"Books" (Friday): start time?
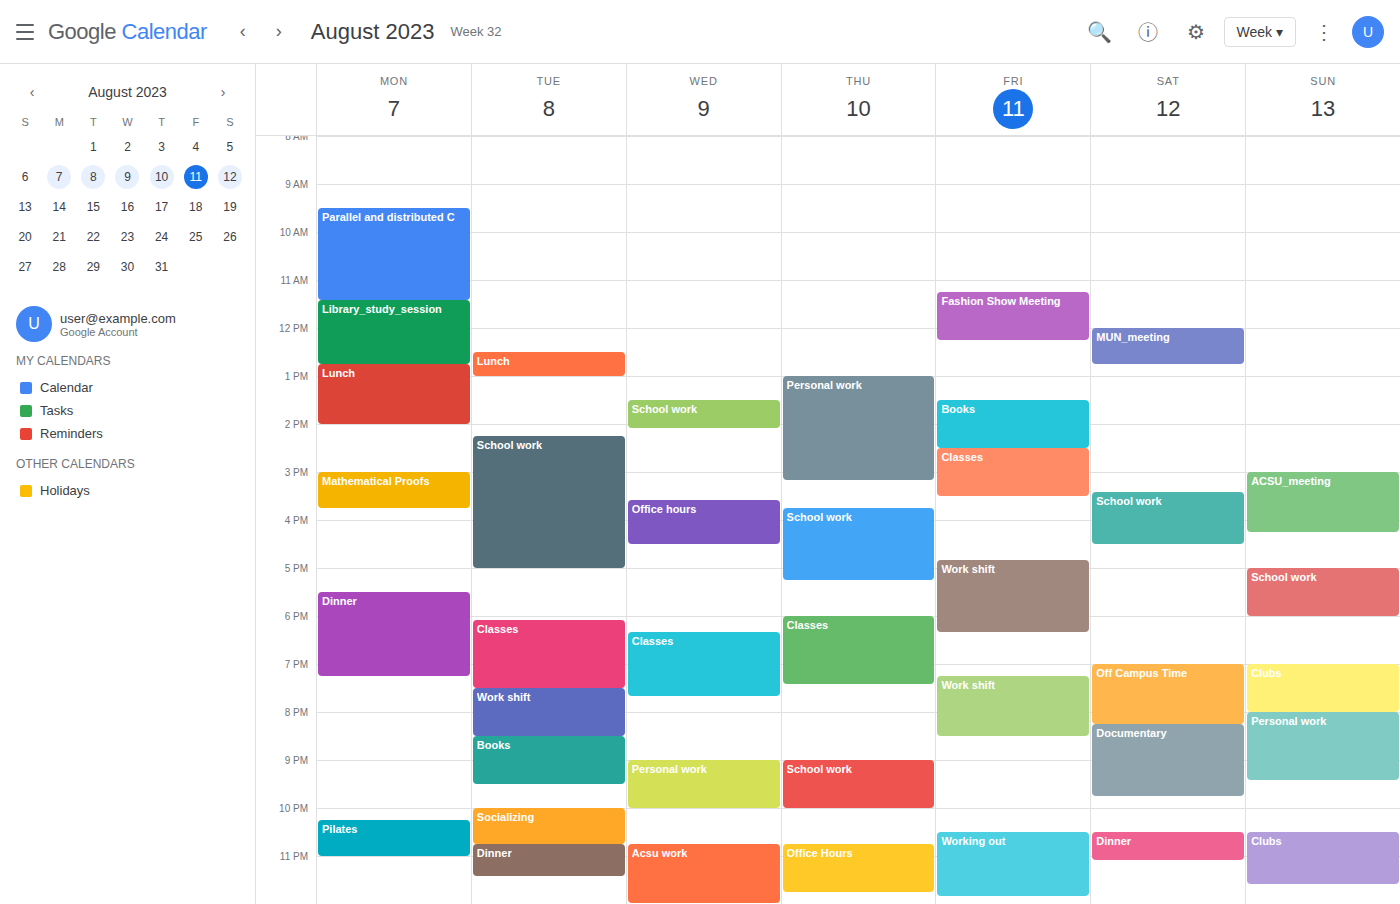
1:30 PM